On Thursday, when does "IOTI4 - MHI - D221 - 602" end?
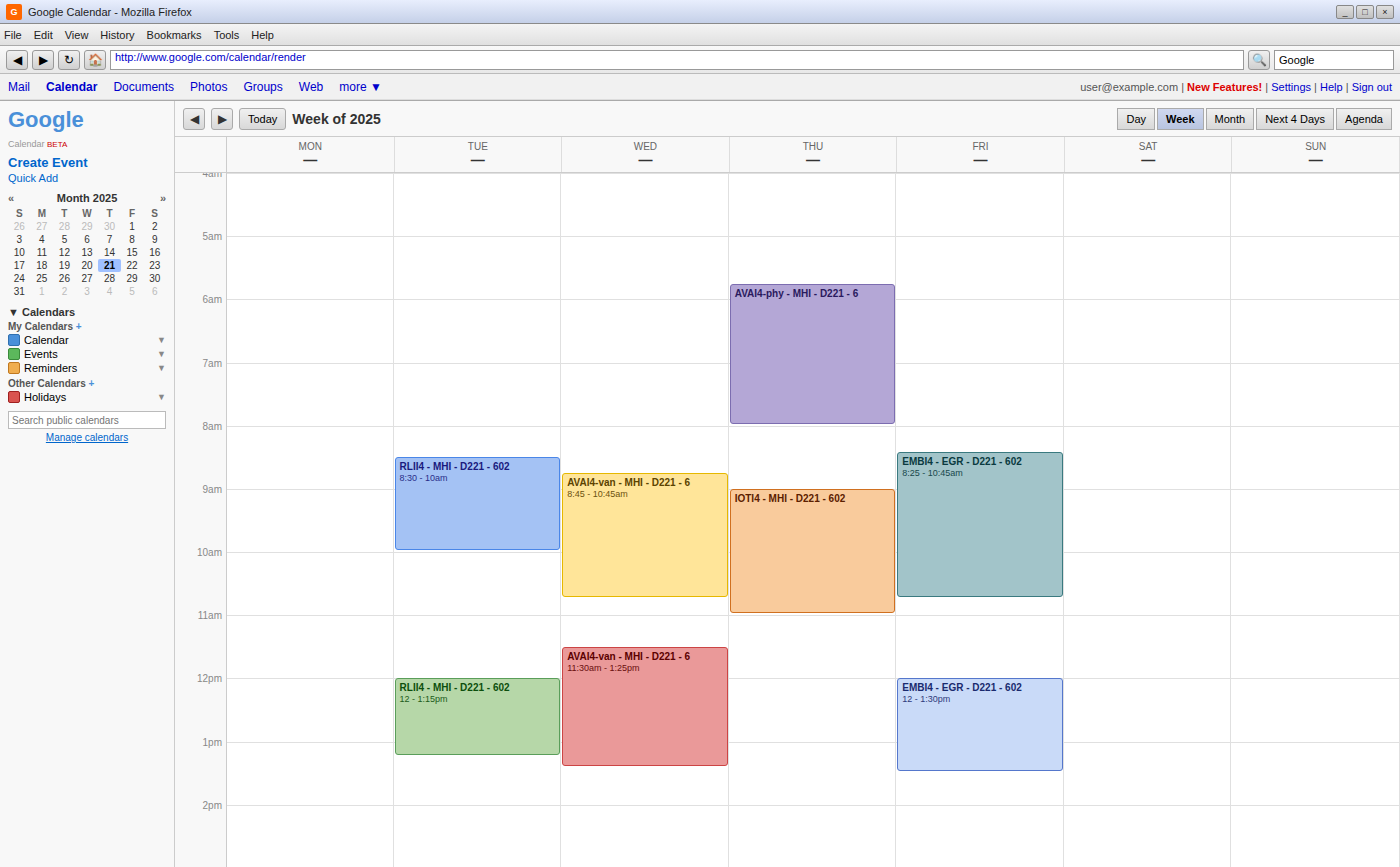
11:00